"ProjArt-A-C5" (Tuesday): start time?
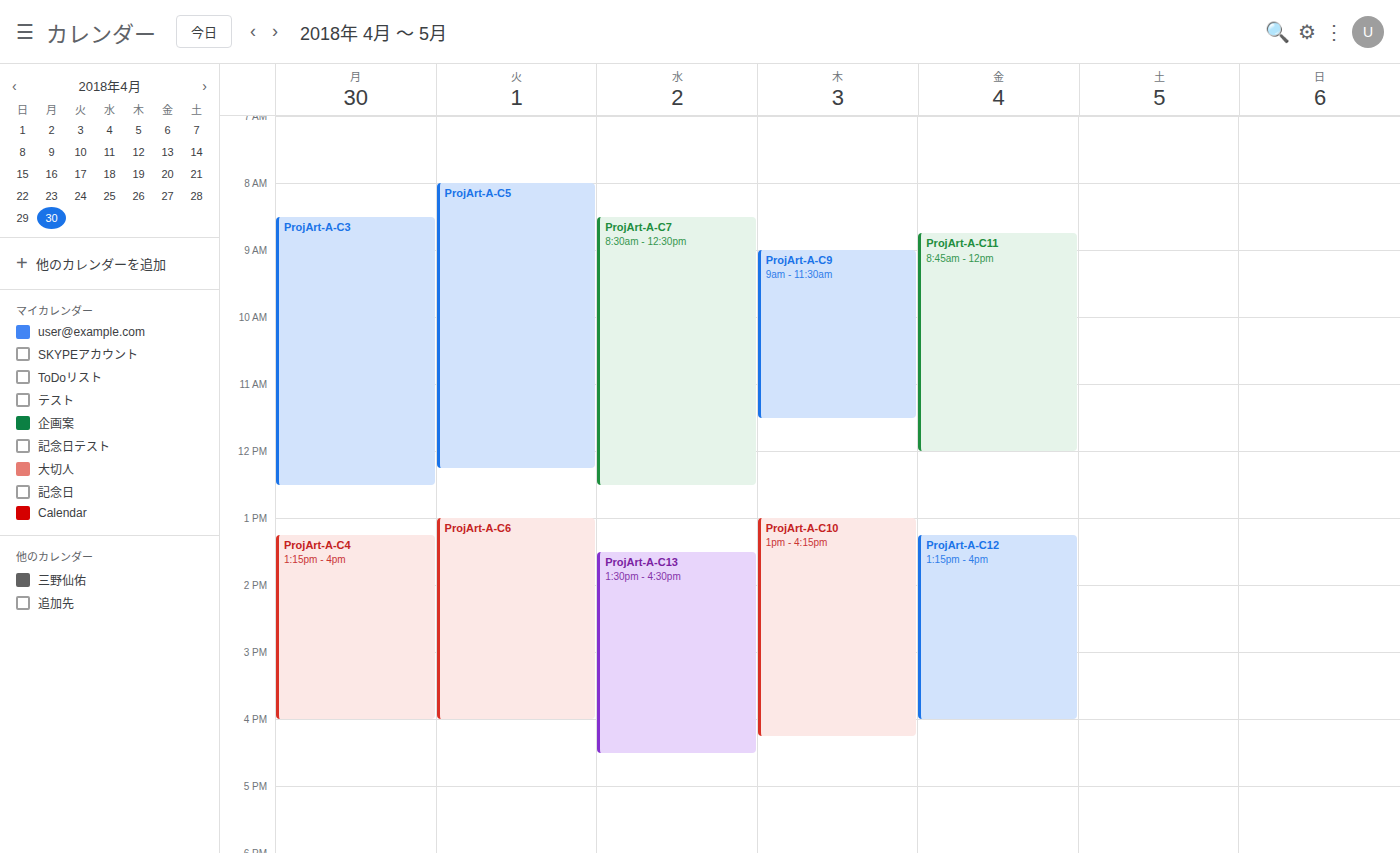
8:00 AM